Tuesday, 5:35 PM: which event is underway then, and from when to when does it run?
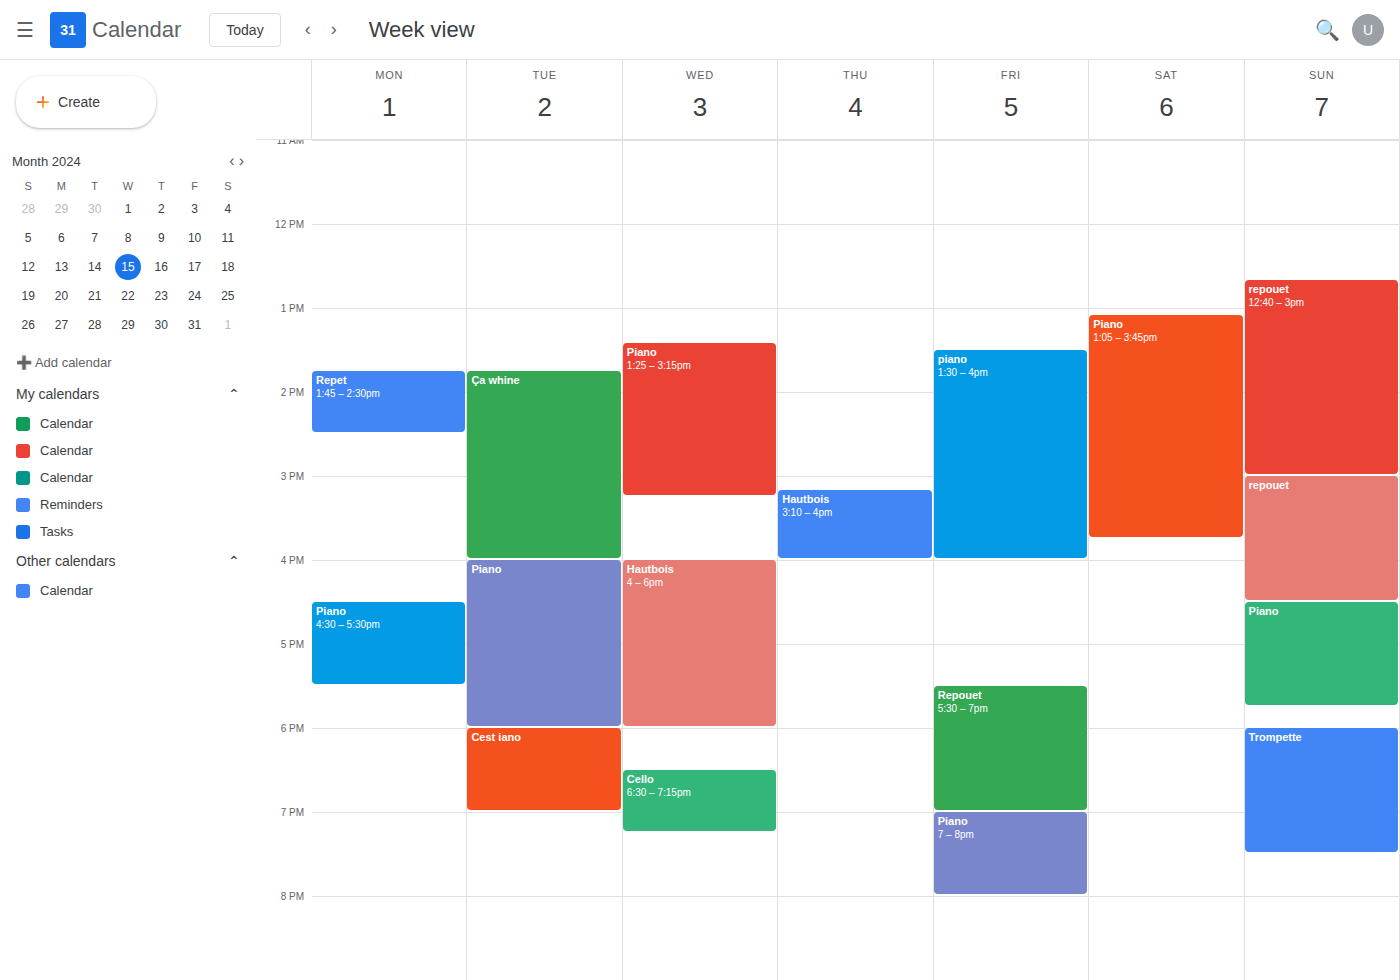
"Piano", 4:00 PM to 6:00 PM